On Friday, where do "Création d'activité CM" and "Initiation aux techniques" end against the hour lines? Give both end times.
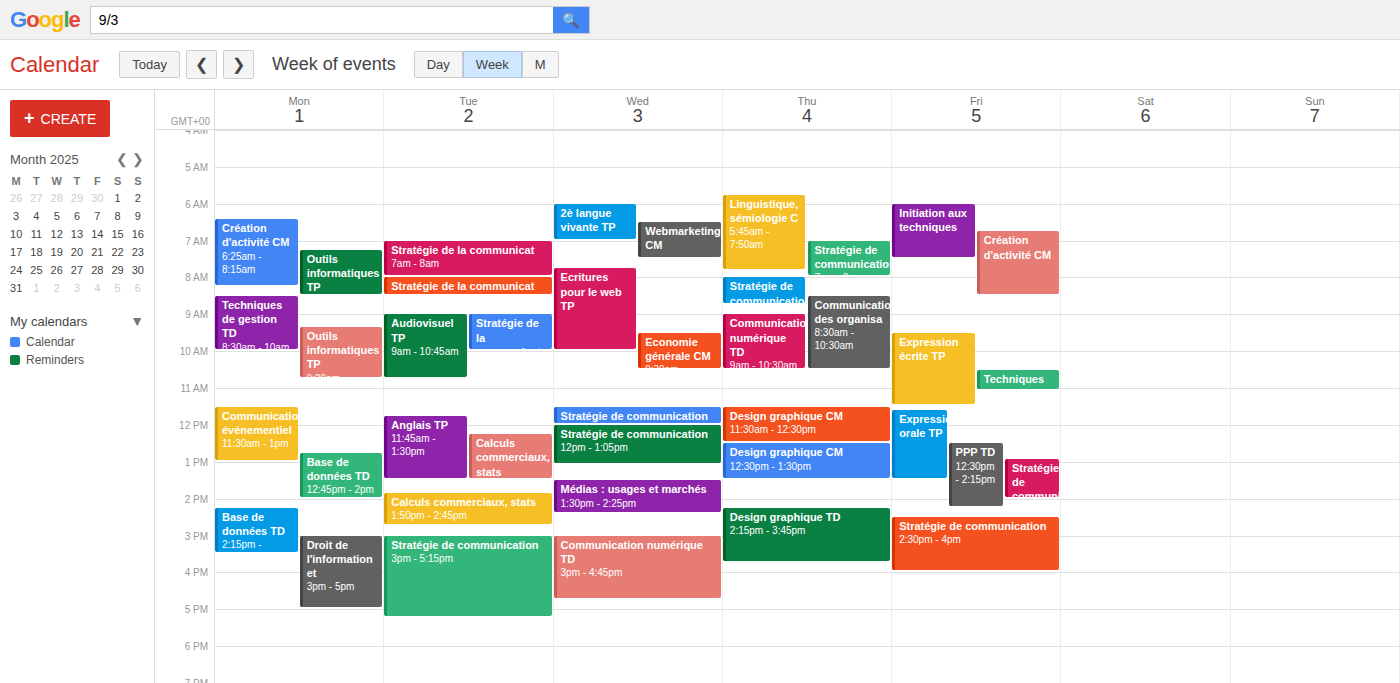
"Création d'activité CM": 8:30 AM, halfway between the 8 AM and 9 AM lines. "Initiation aux techniques": 7:30 AM, halfway between the 7 AM and 8 AM lines.